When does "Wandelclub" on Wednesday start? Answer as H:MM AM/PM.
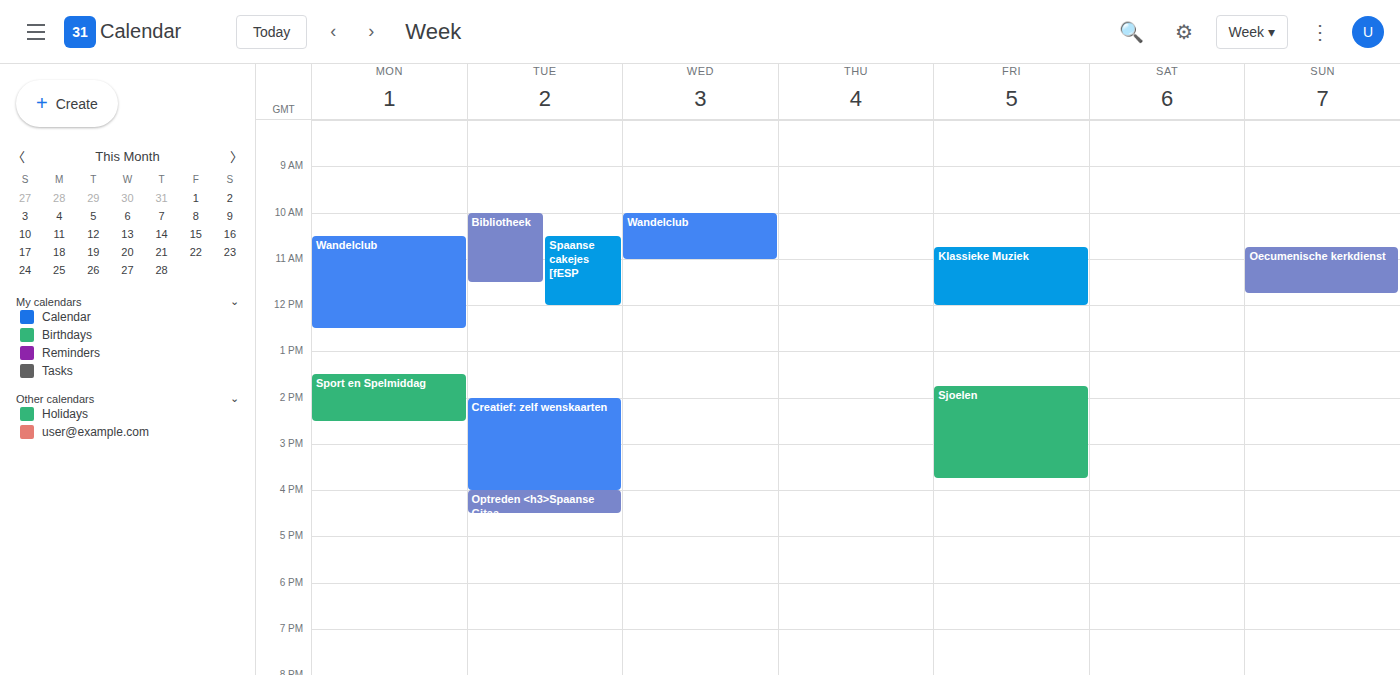
10:00 AM